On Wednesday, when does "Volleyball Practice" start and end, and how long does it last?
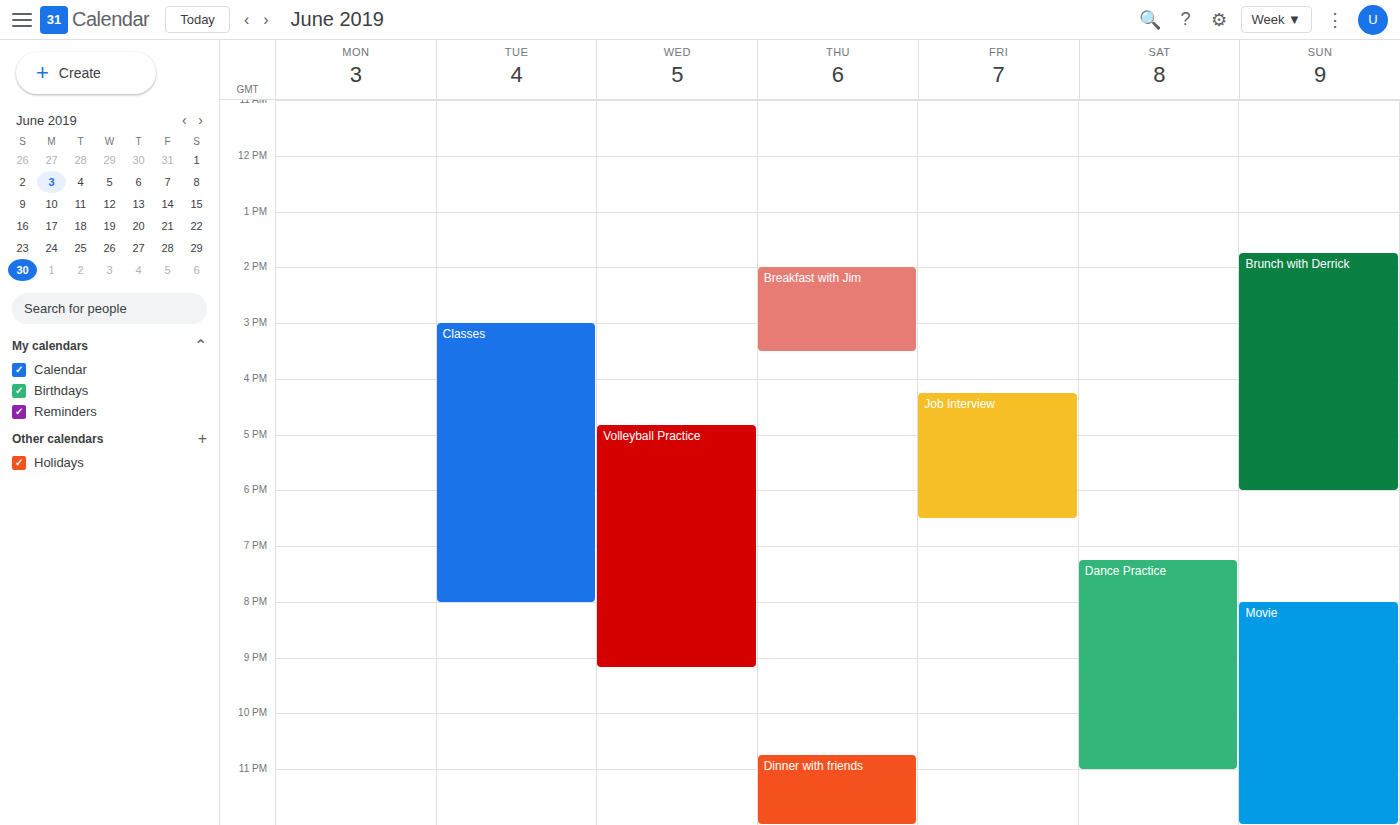
4:50 PM to 9:10 PM, 4 hours 20 minutes